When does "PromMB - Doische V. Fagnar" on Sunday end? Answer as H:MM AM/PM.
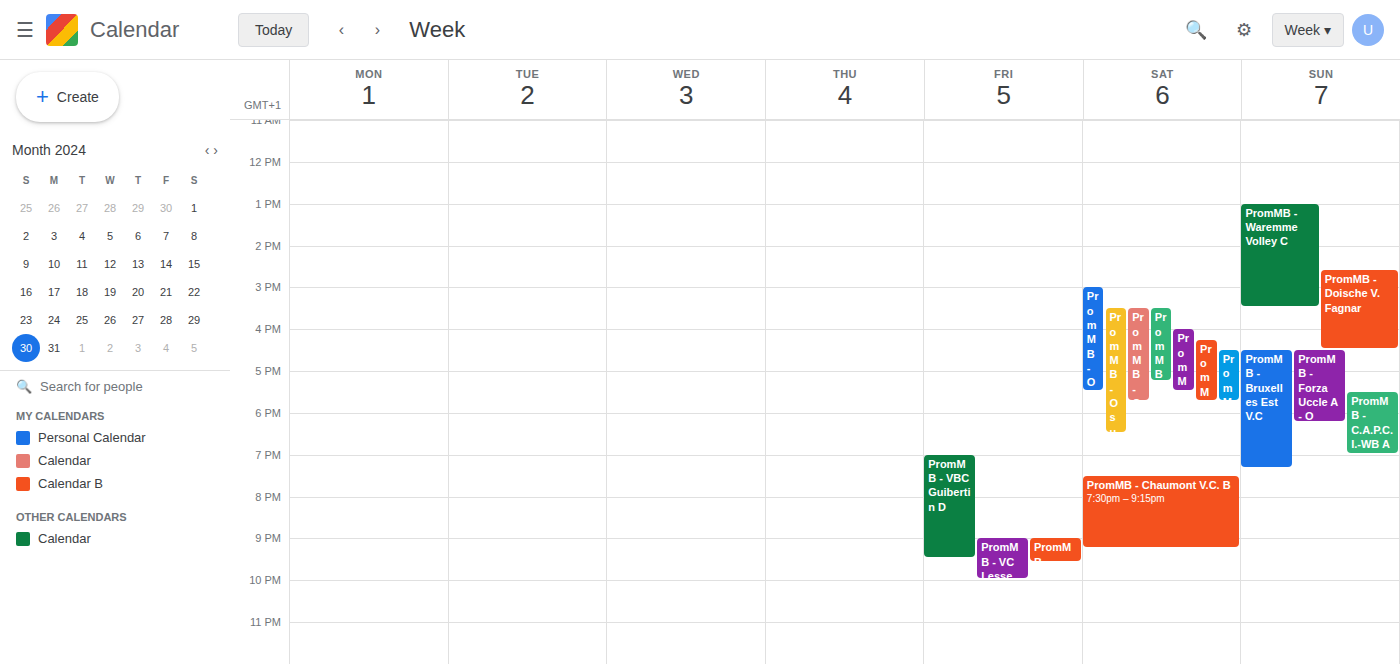
4:30 PM